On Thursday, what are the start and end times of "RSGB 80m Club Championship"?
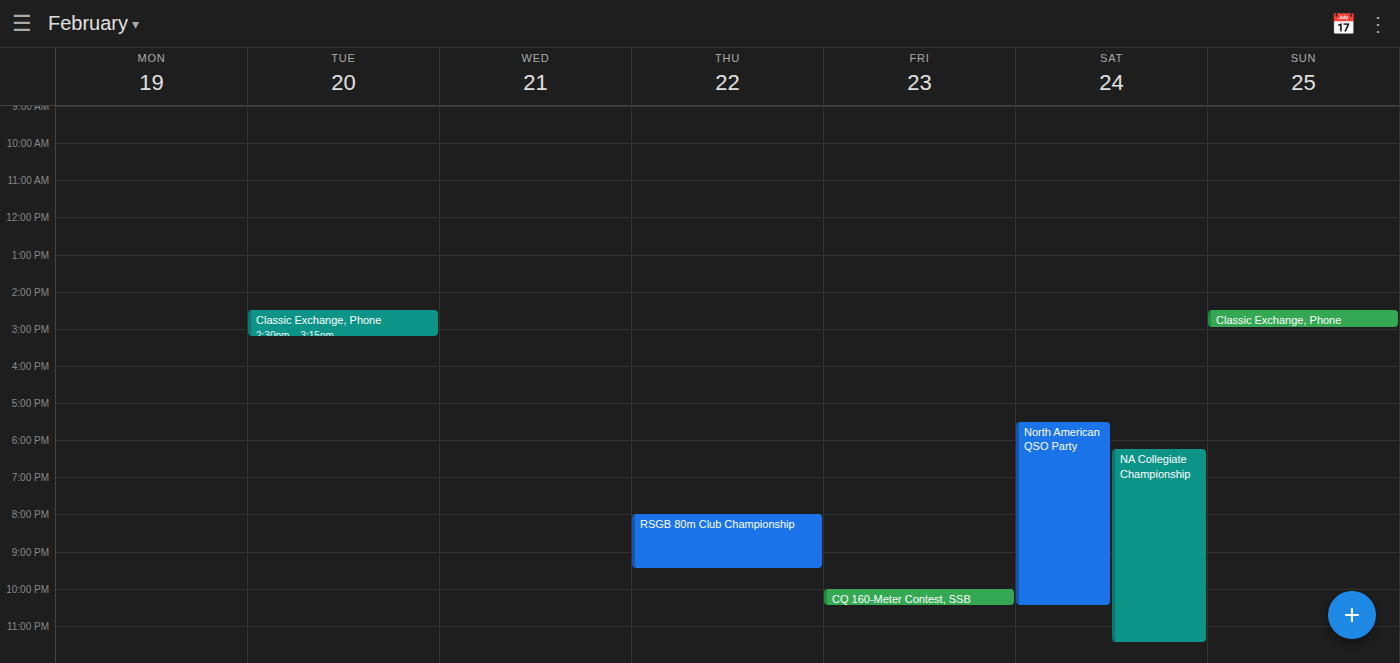
8:00 PM to 9:30 PM